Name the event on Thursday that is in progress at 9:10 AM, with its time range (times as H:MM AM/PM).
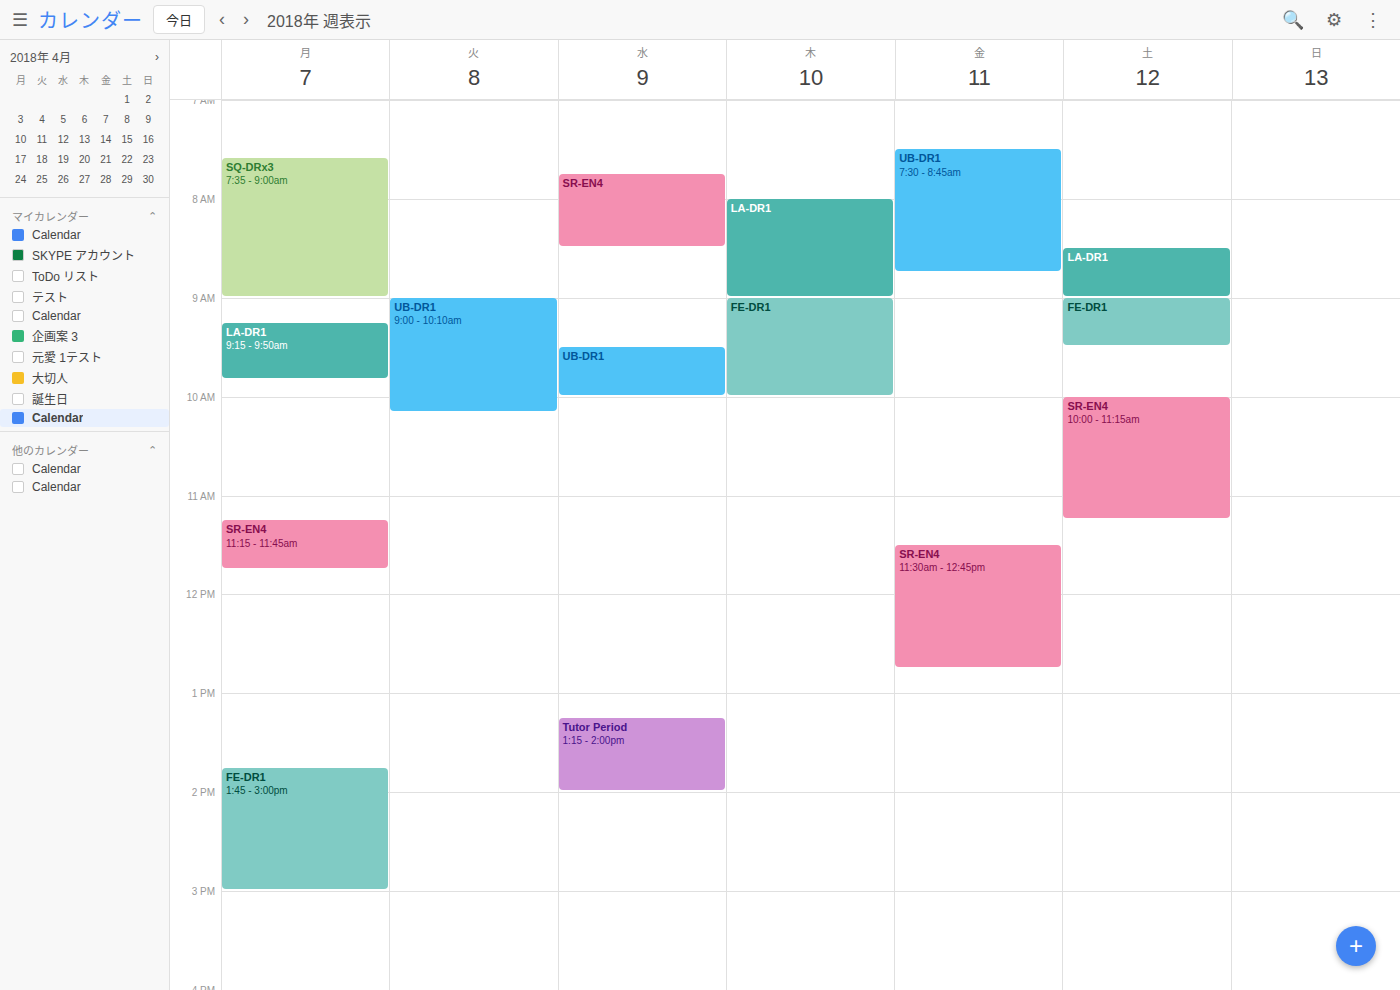
"FE-DR1", 9:00 AM to 10:00 AM